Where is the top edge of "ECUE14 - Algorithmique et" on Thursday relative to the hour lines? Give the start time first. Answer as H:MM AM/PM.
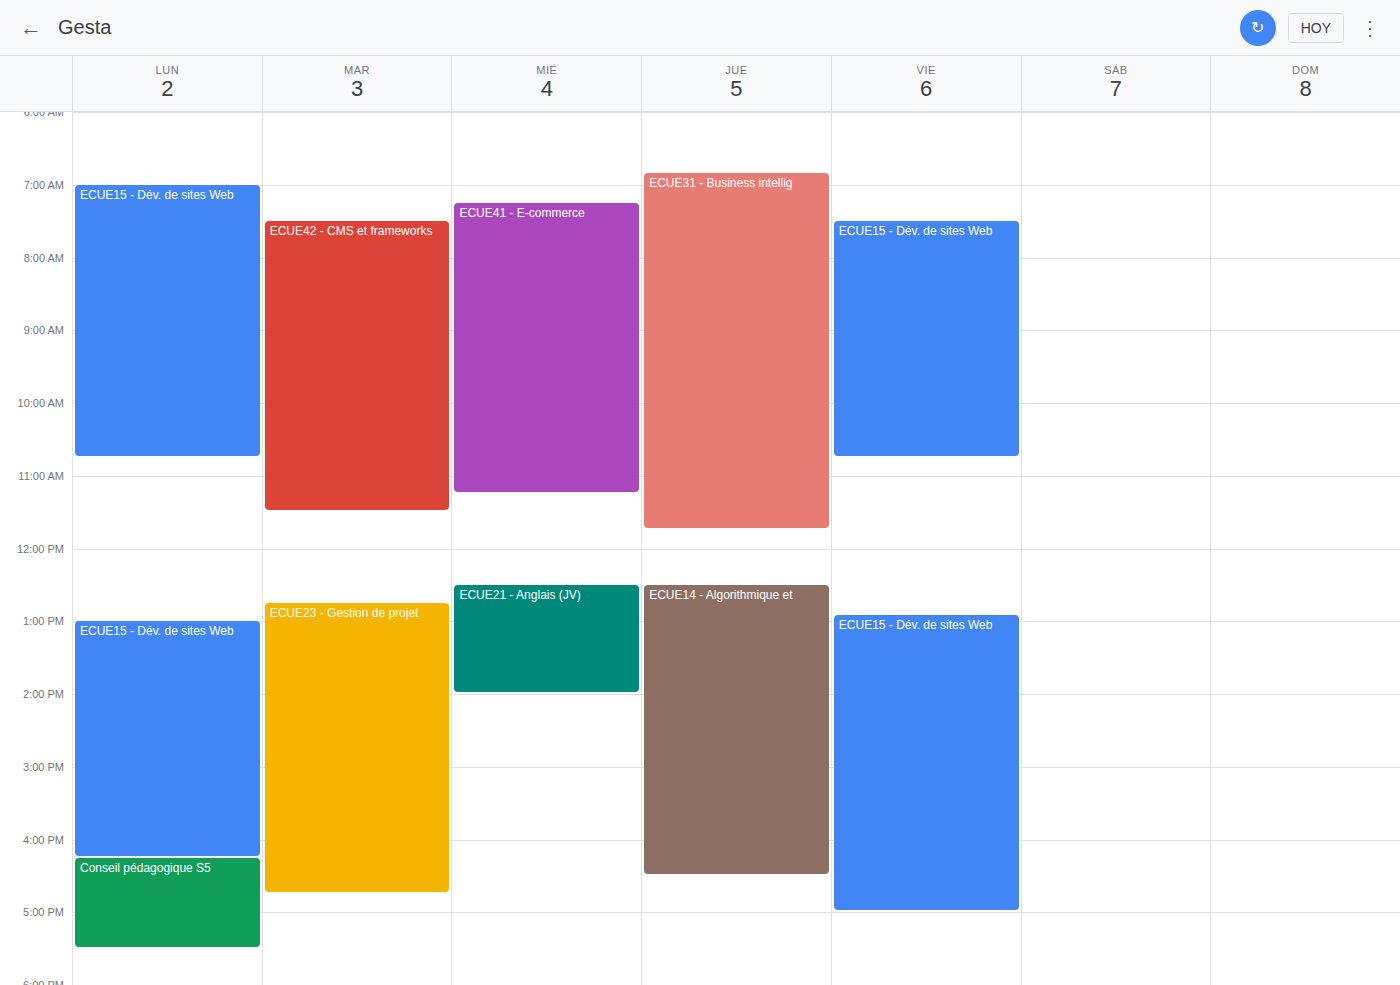
12:30 PM -- halfway between the 12 PM and 1 PM lines.